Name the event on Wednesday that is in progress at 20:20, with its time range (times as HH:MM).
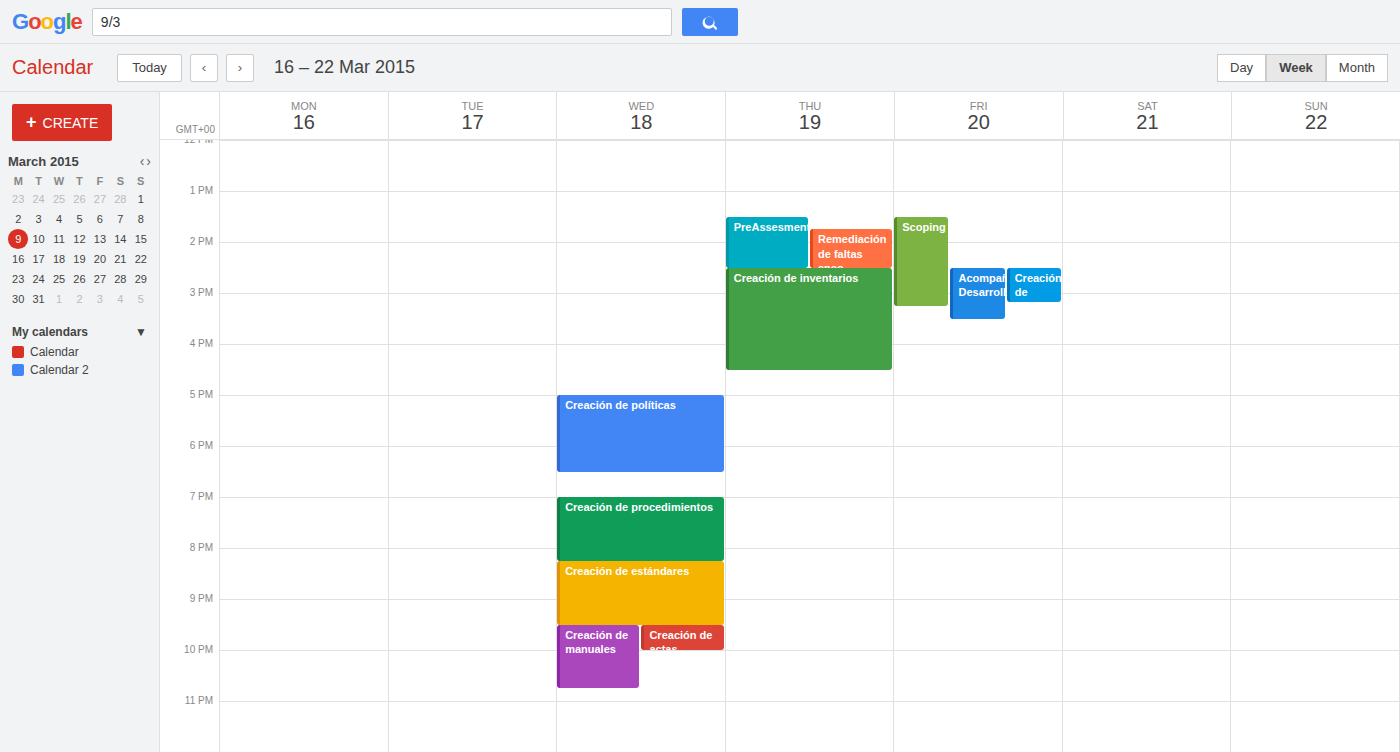
"Creación de estándares", 20:15 to 21:30